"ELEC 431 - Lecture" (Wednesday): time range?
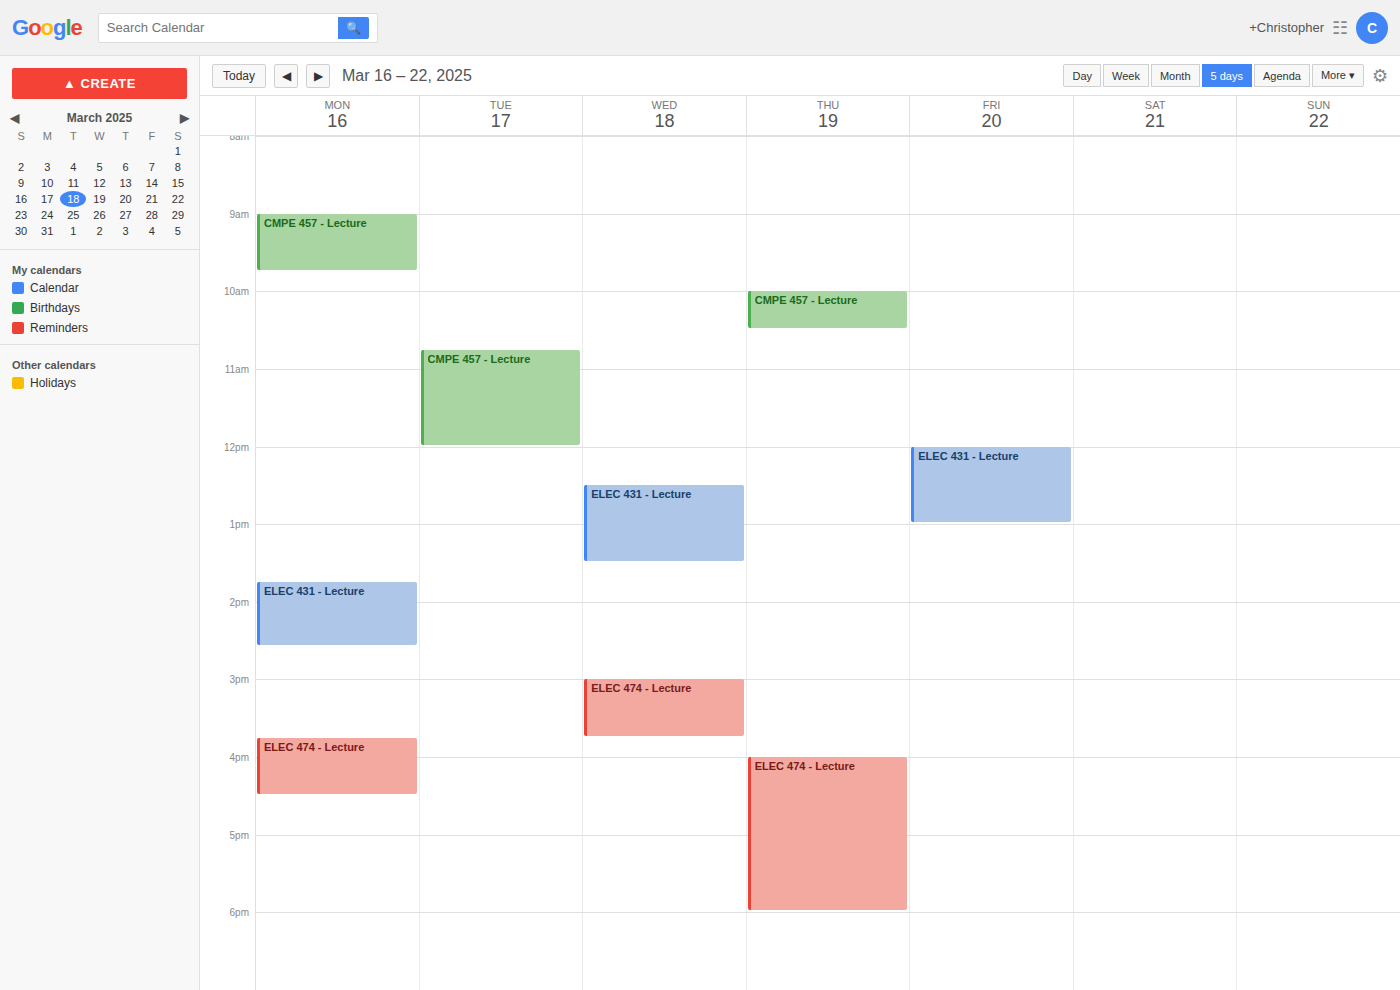
12:30 to 13:30